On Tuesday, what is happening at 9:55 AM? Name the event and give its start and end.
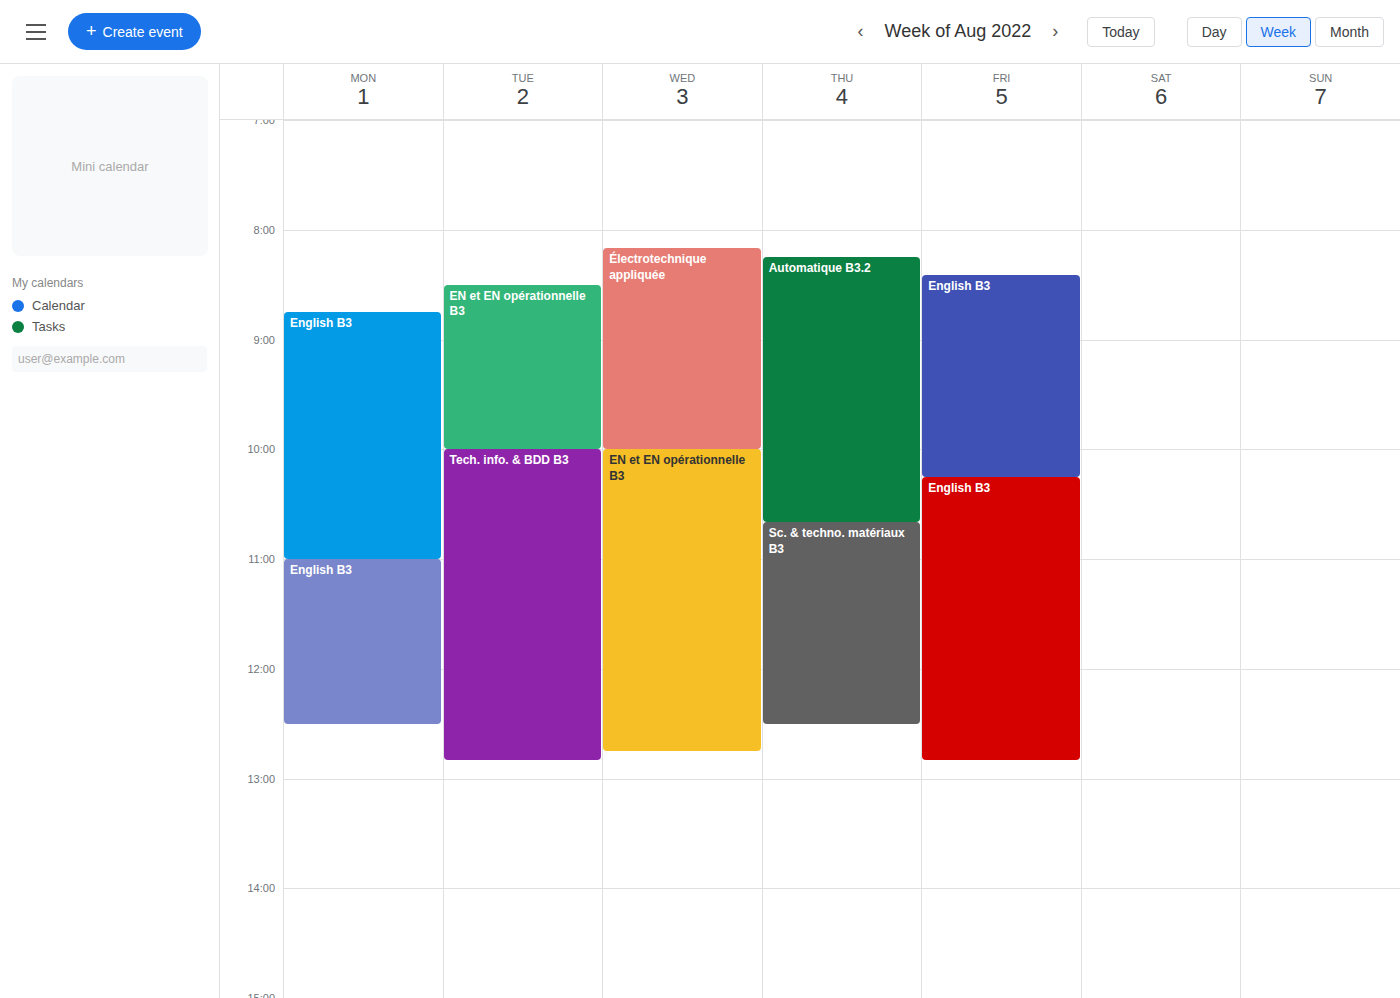
"EN et EN opérationnelle B3", 8:30 AM to 10:00 AM